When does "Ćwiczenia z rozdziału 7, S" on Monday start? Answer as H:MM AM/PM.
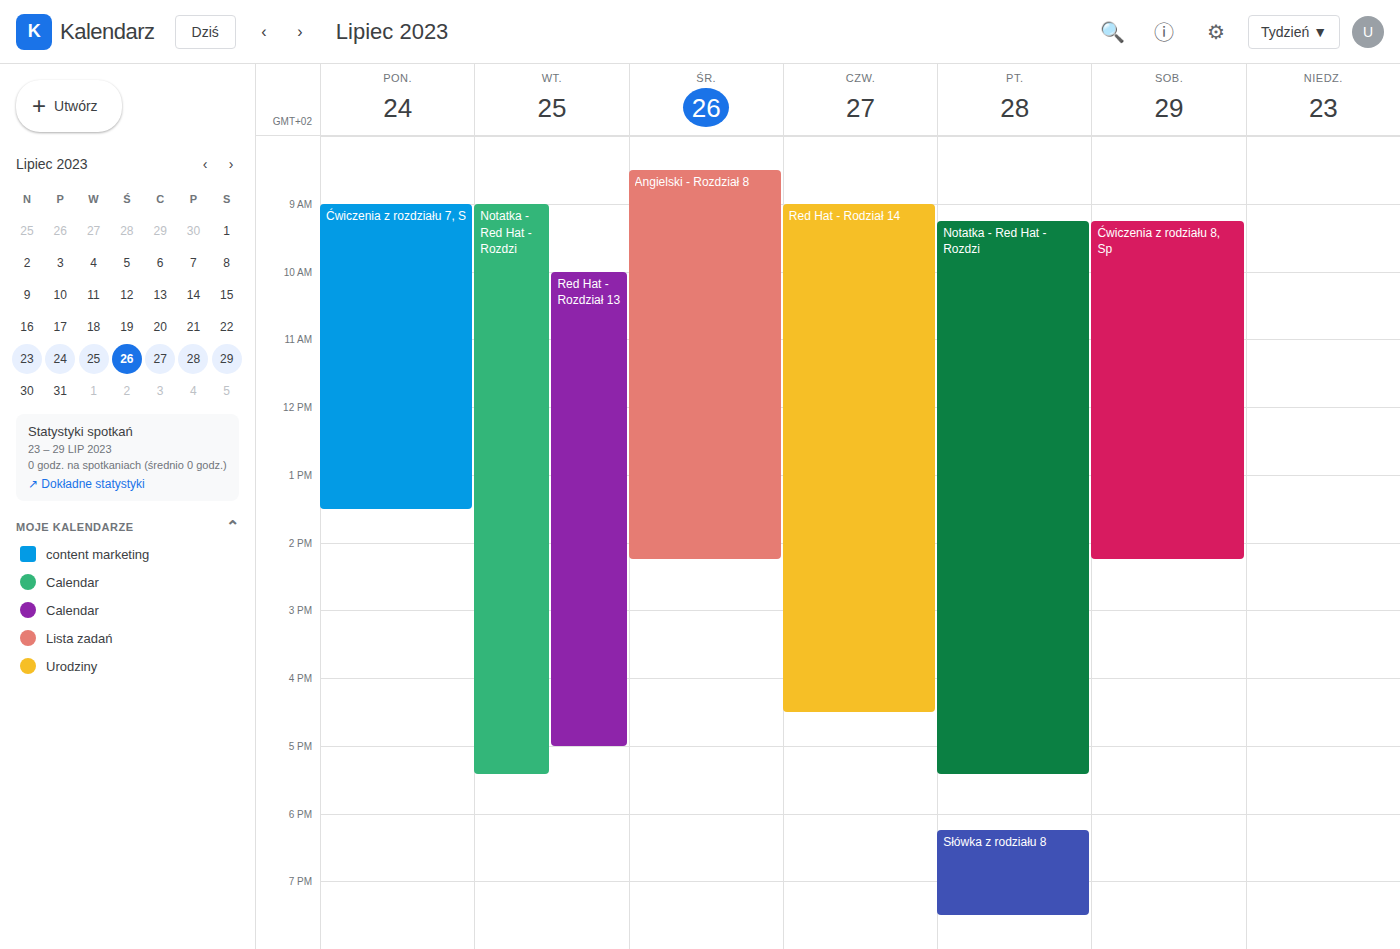
9:00 AM